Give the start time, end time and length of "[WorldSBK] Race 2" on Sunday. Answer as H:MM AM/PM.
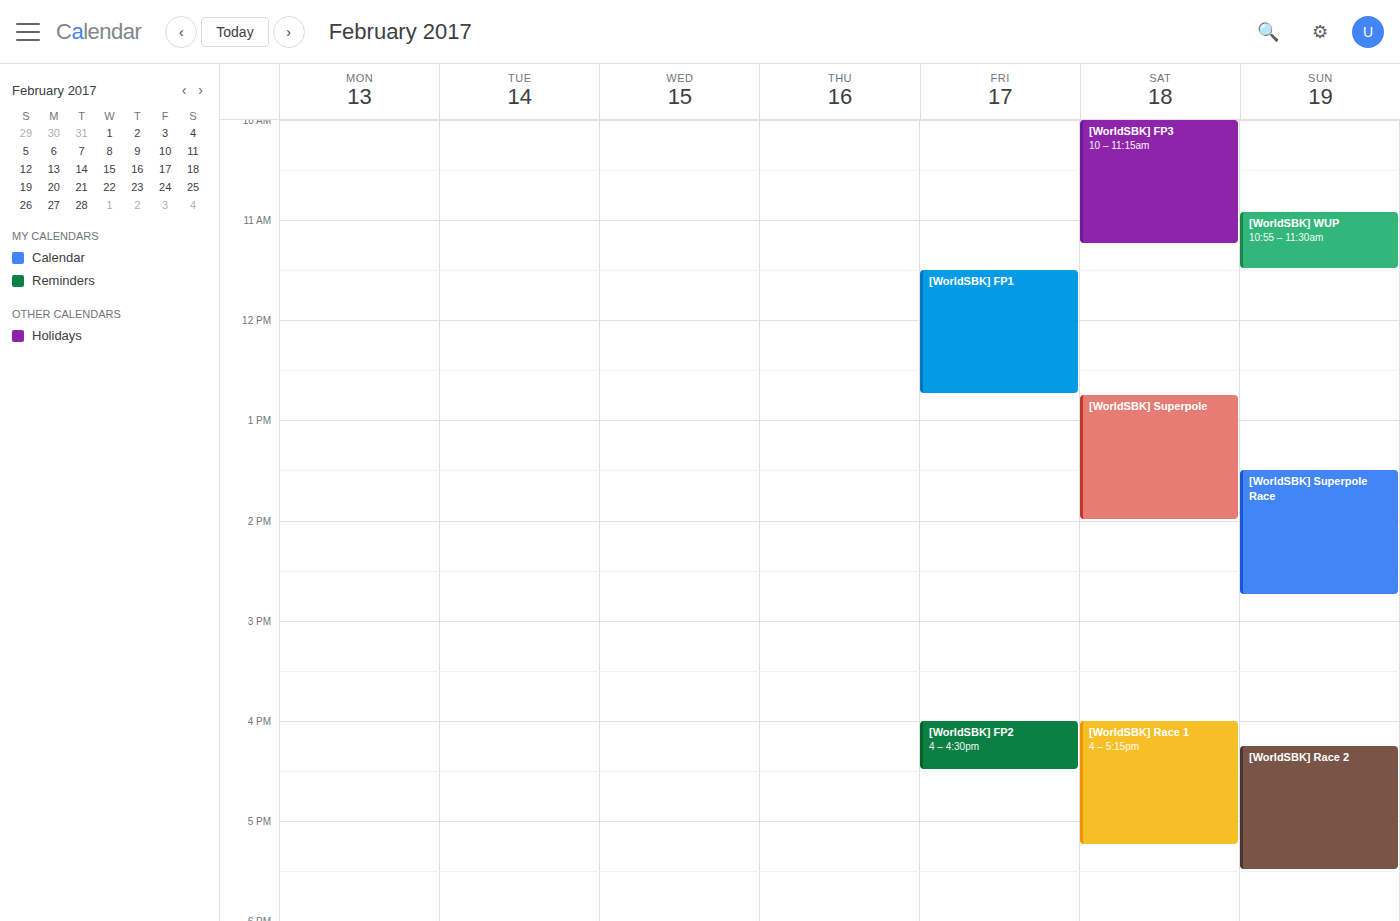
4:15 PM to 5:30 PM, 1 hour 15 minutes